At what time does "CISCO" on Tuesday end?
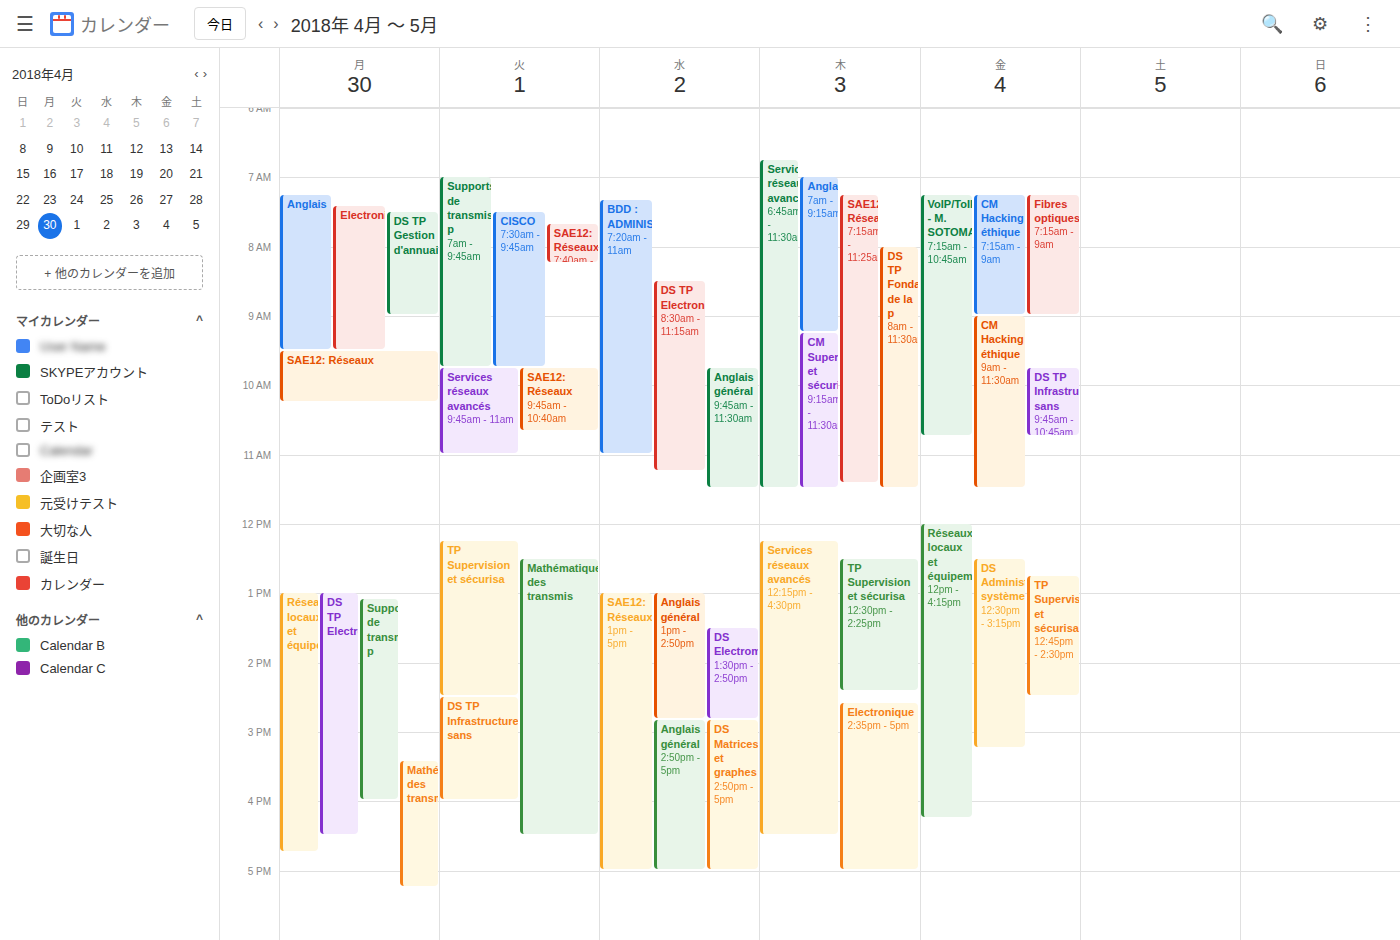
9:45 AM